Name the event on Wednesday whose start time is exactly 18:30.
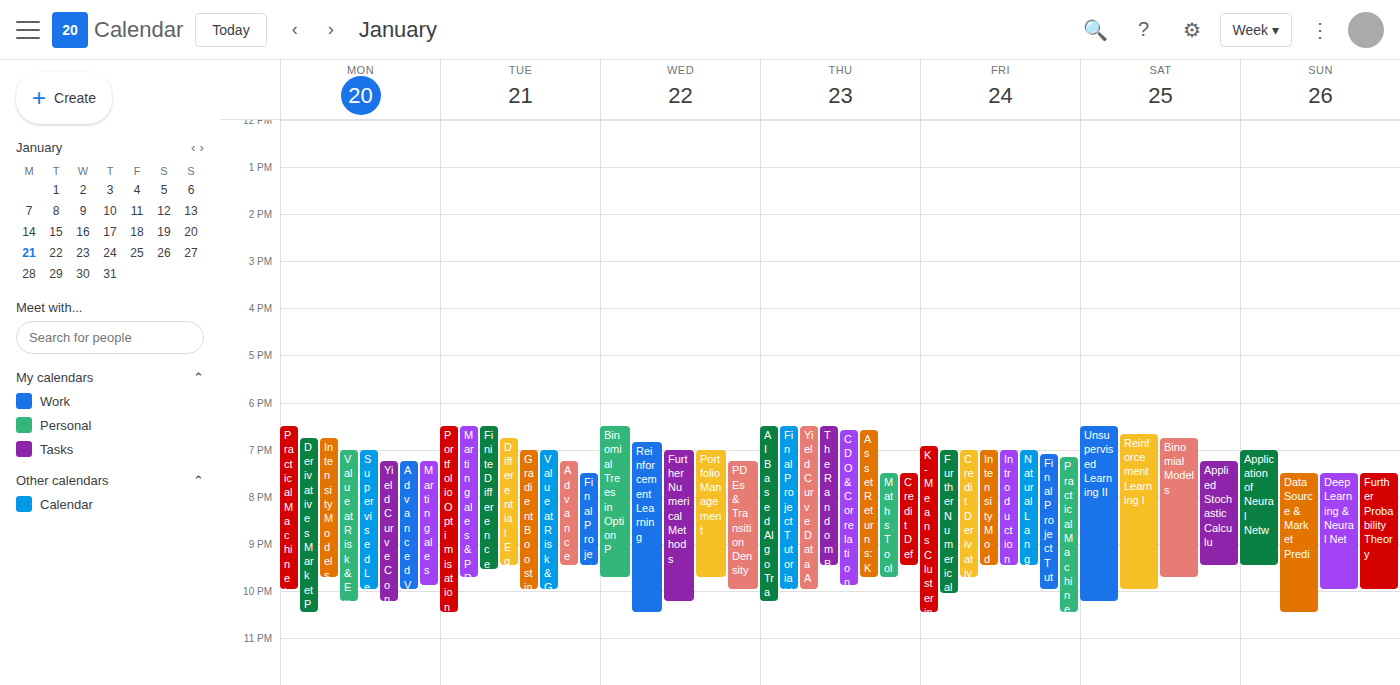
"Binomial Trees in Option P"